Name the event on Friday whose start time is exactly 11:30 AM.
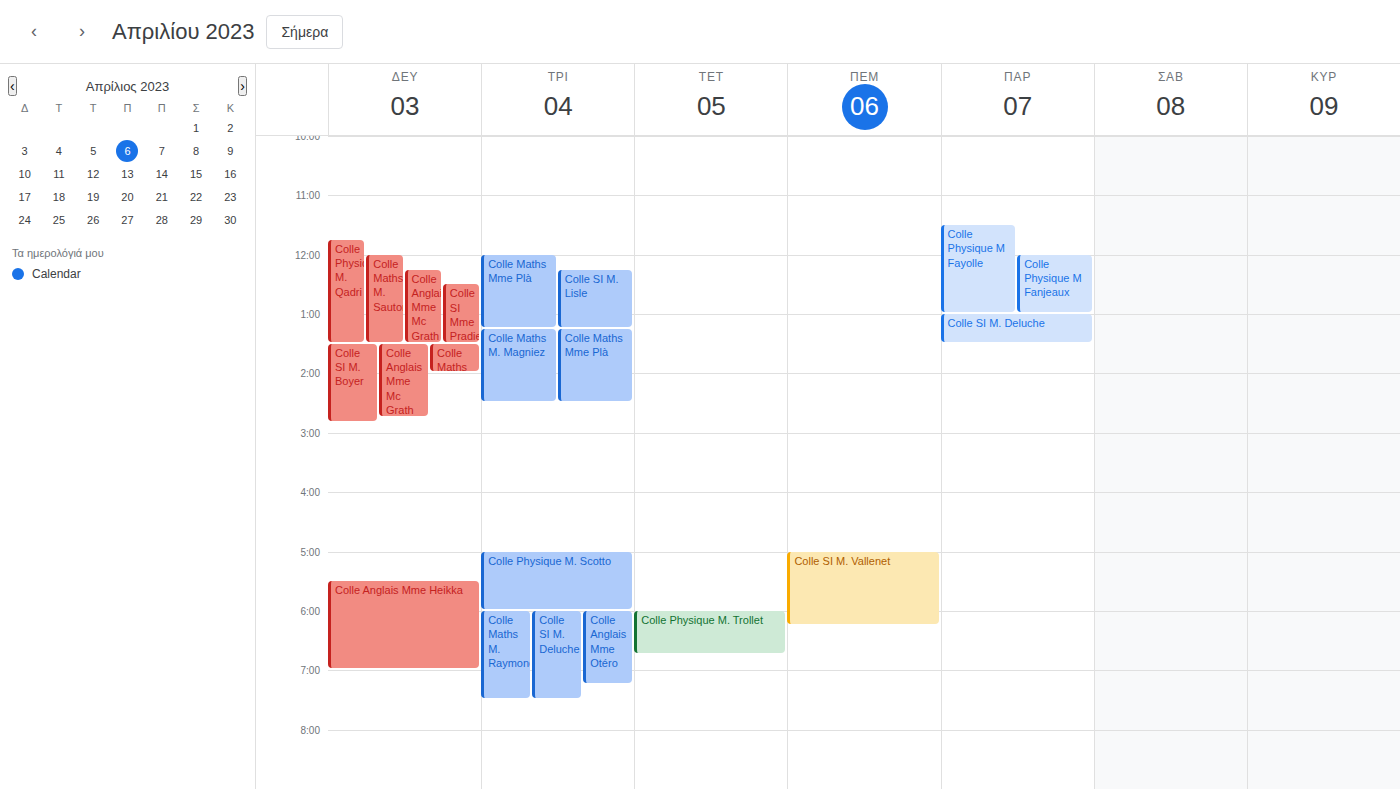
"Colle Physique M Fayolle"